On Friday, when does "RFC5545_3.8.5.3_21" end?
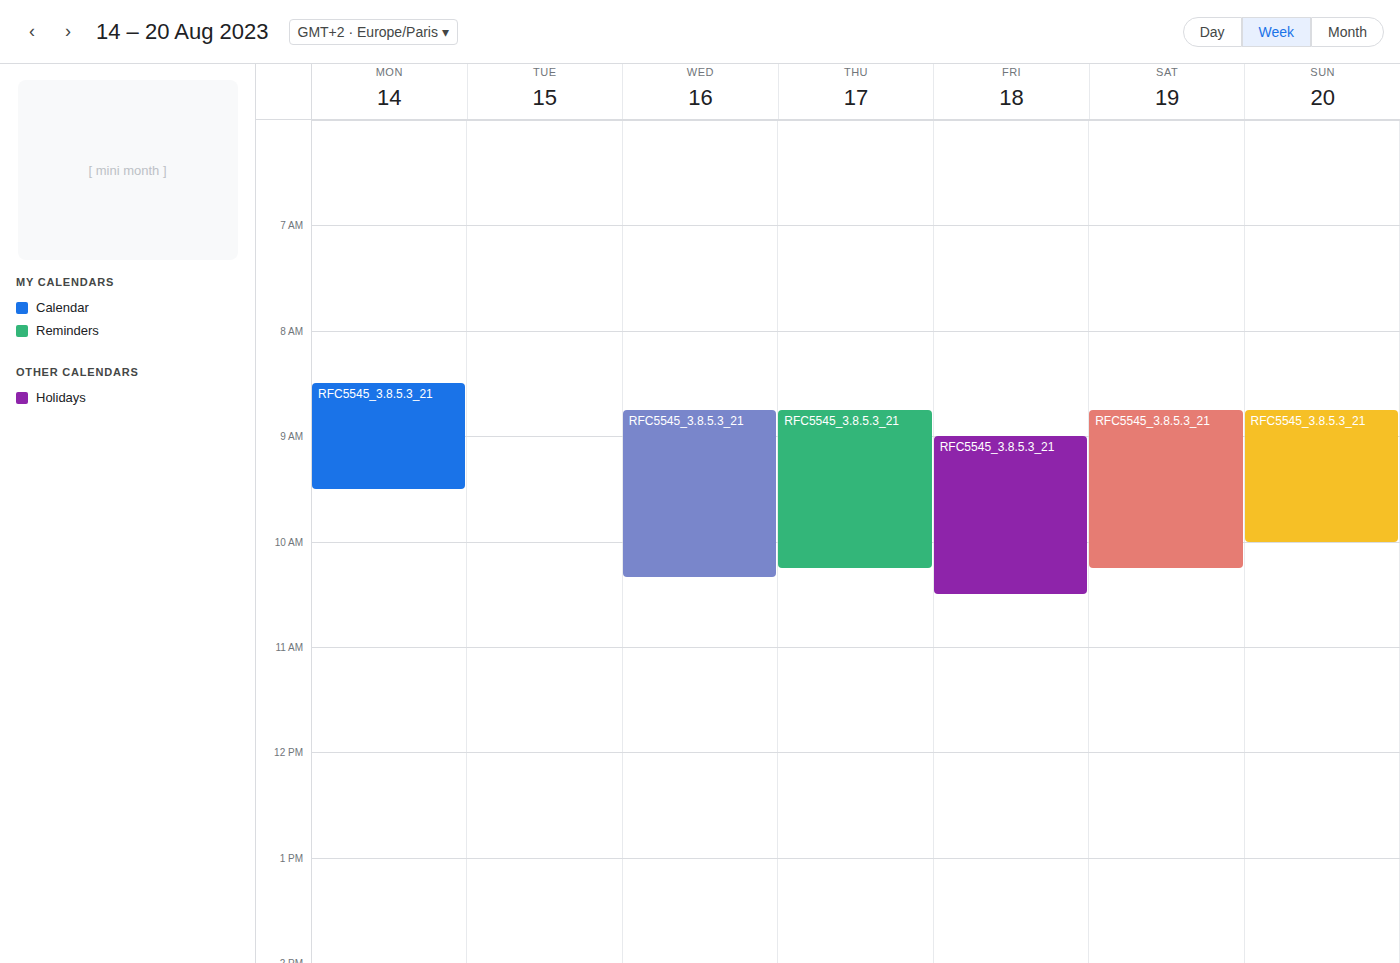
10:30 AM